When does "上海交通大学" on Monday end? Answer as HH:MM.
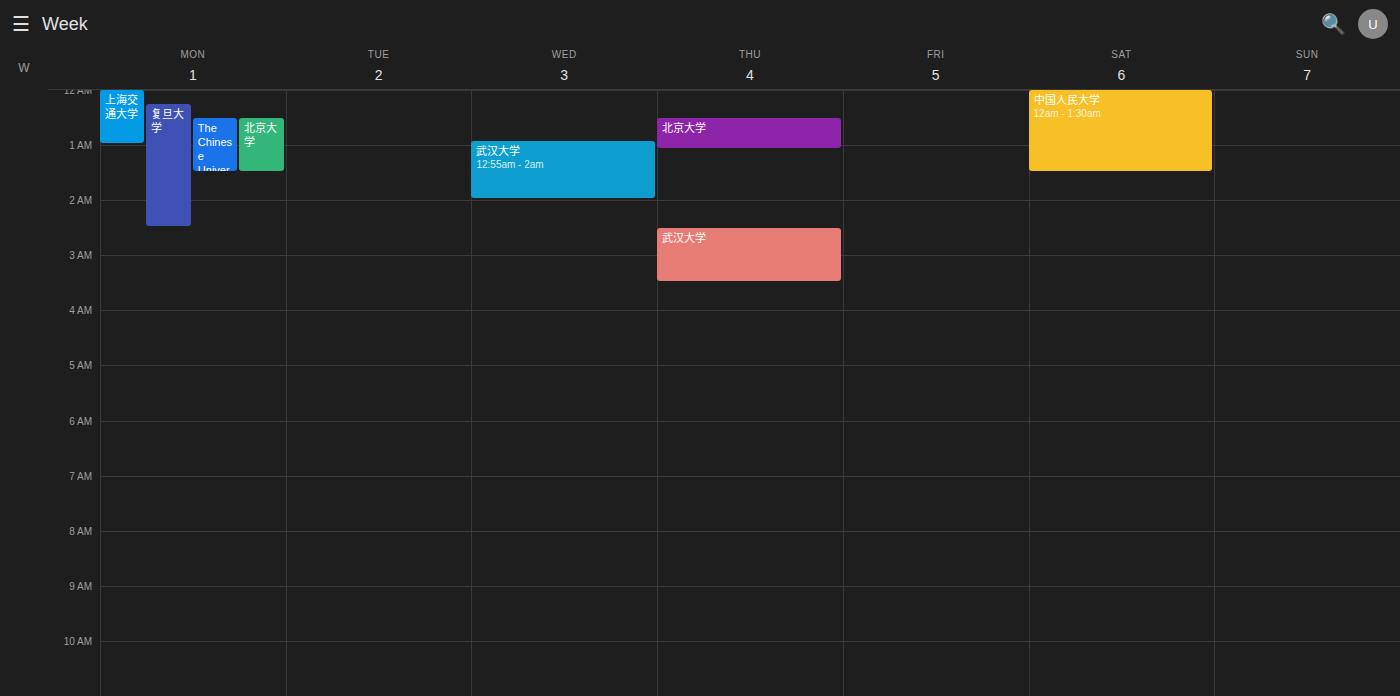
01:00